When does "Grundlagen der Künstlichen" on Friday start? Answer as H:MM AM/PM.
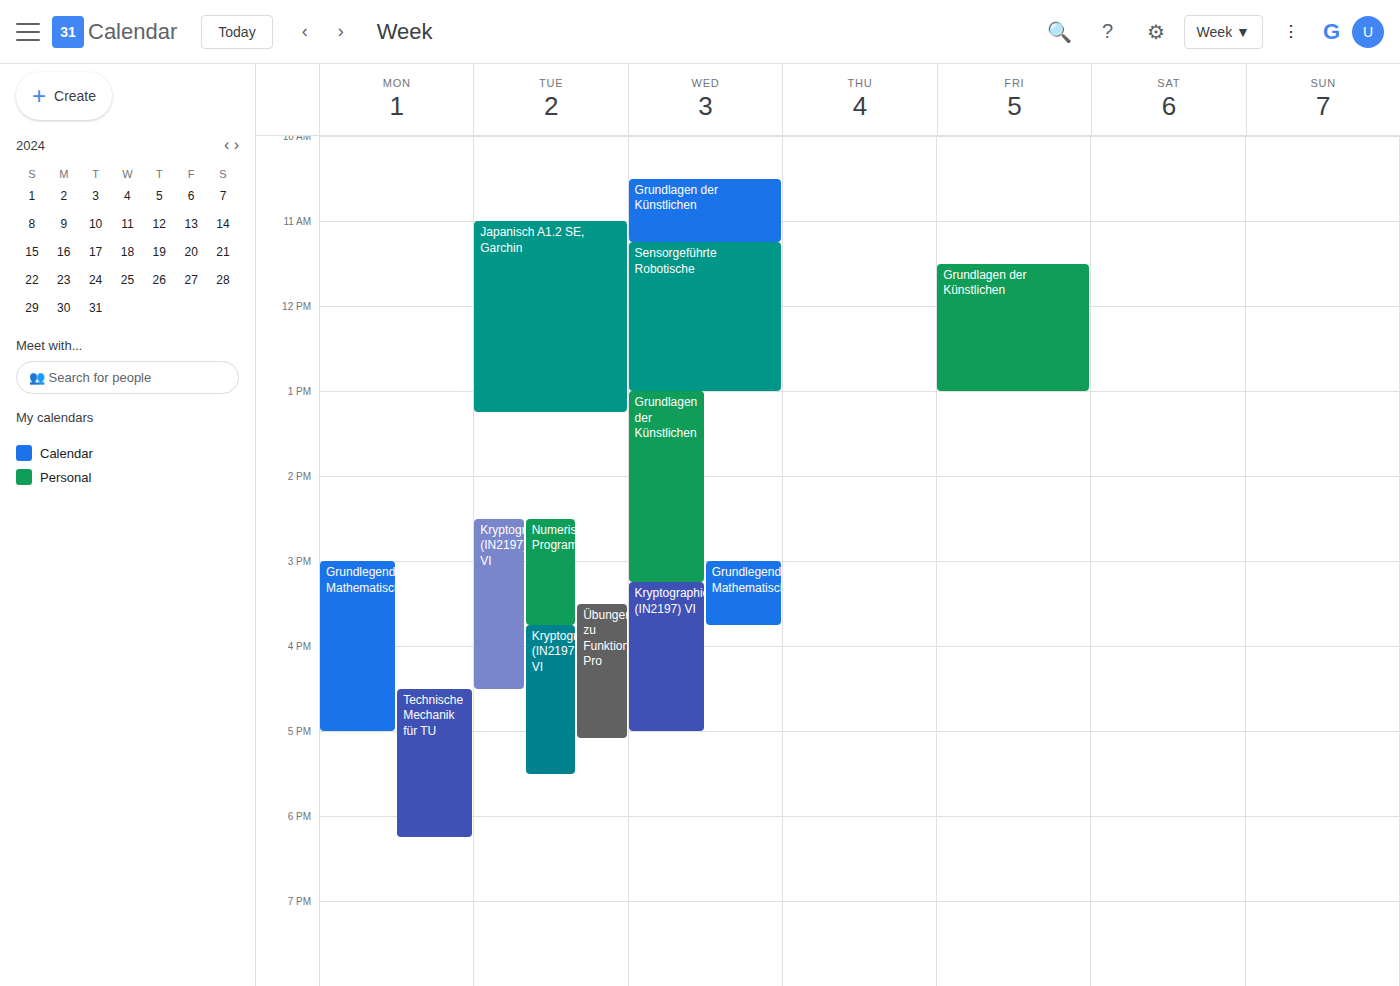
11:30 AM